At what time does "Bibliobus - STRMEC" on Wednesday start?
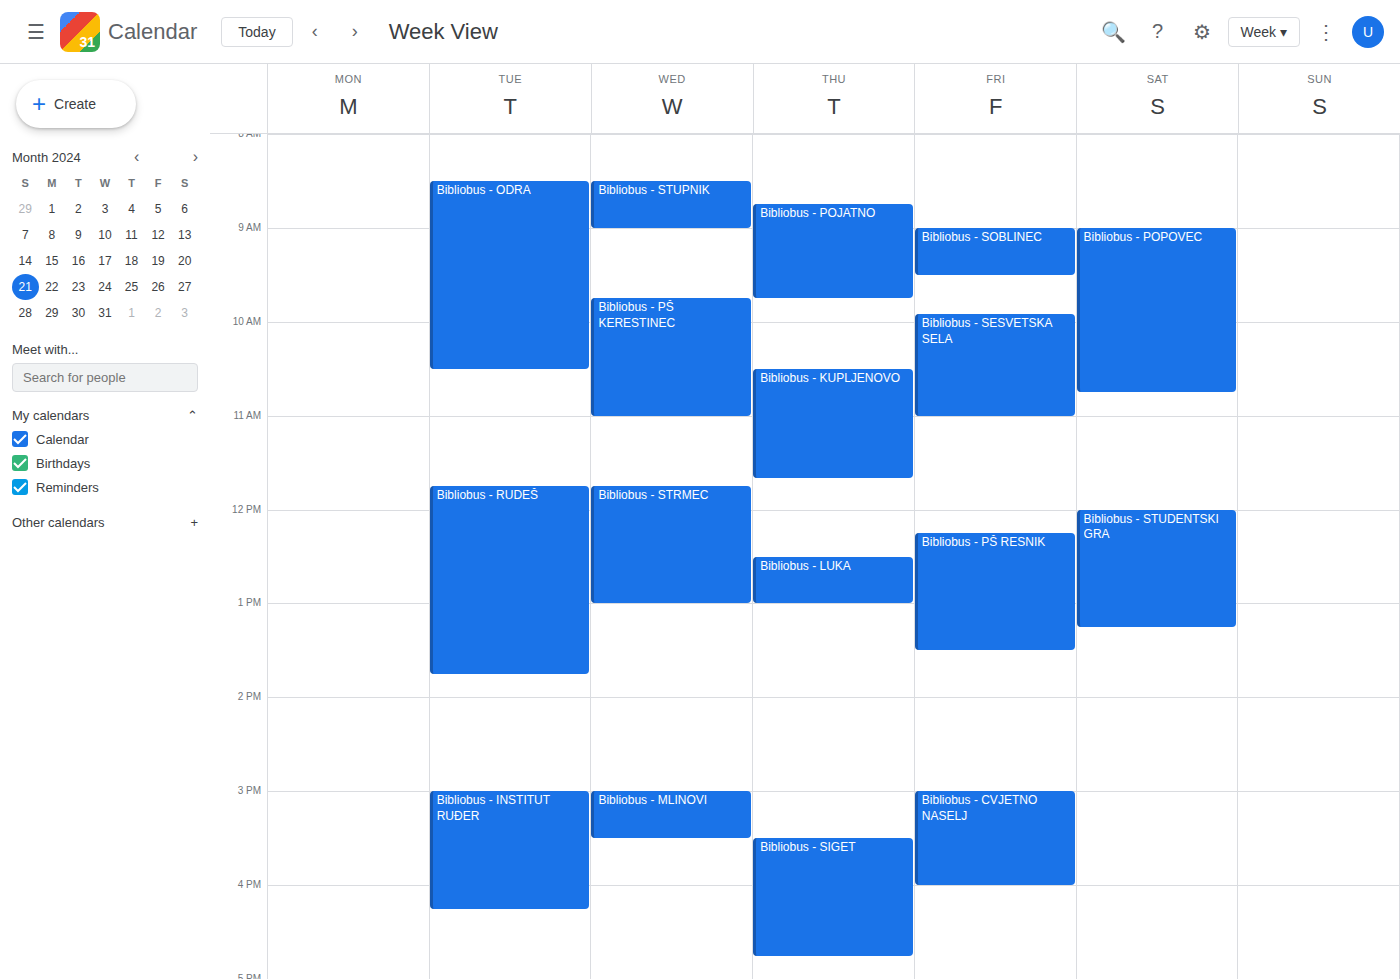
11:45 AM